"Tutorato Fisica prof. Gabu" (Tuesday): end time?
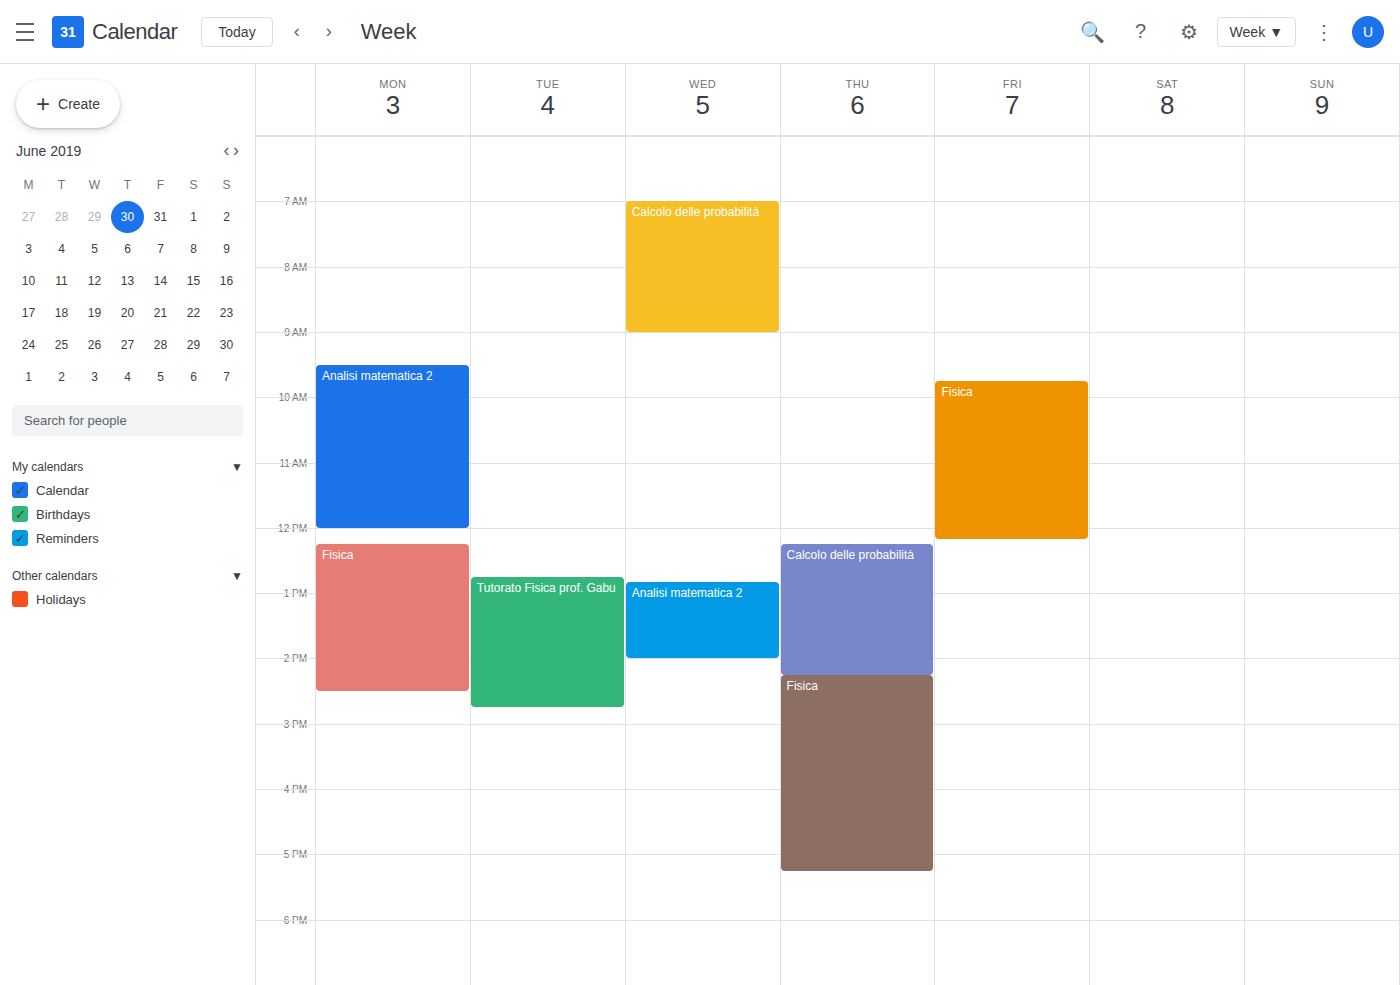
14:45